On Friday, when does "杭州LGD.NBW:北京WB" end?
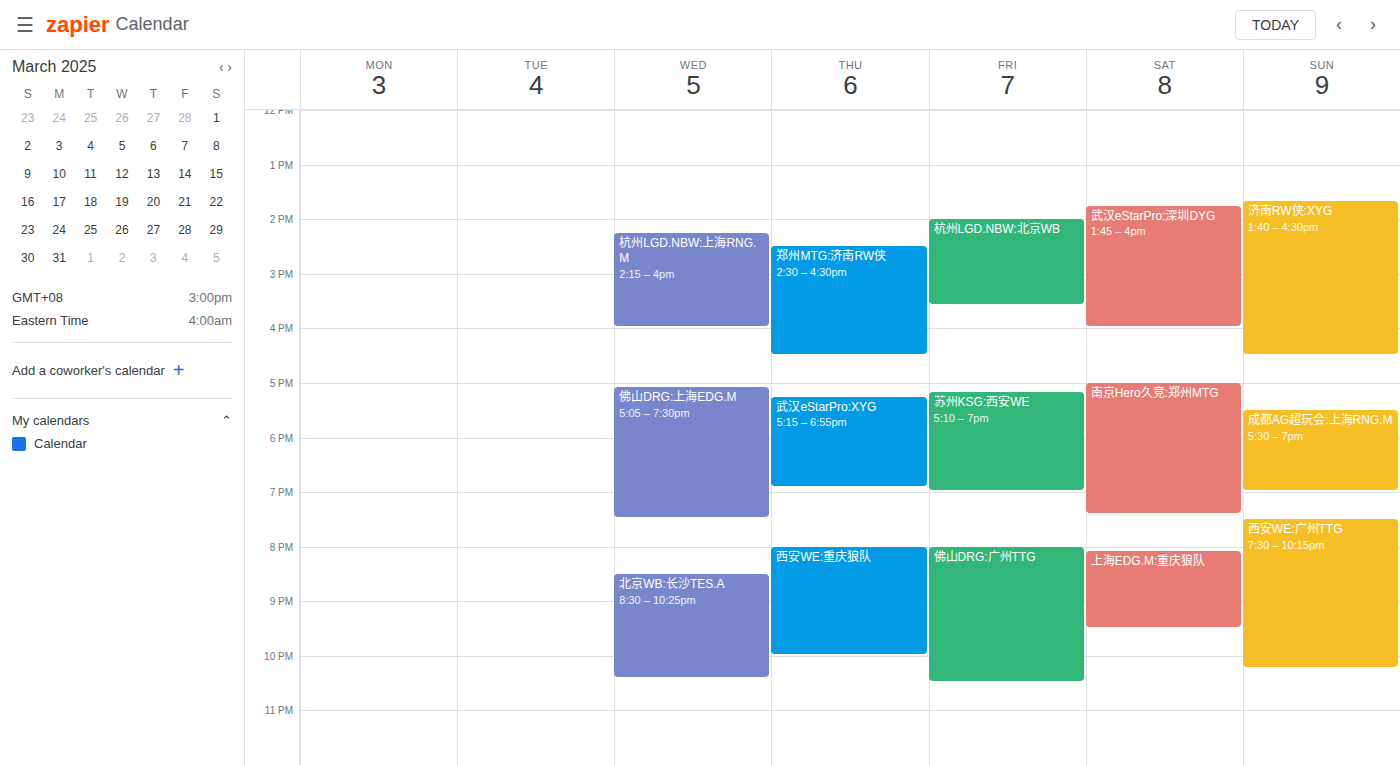
3:35 PM